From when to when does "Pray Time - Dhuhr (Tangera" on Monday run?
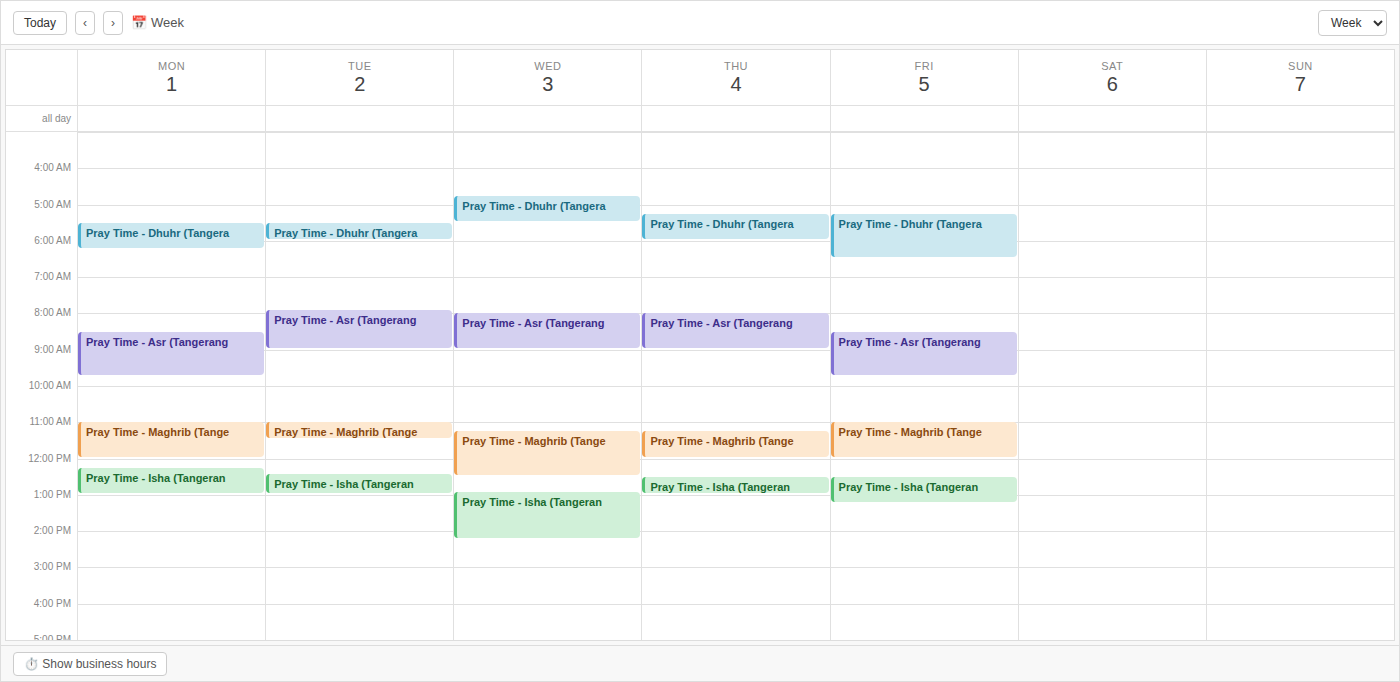
5:30 AM to 6:15 AM